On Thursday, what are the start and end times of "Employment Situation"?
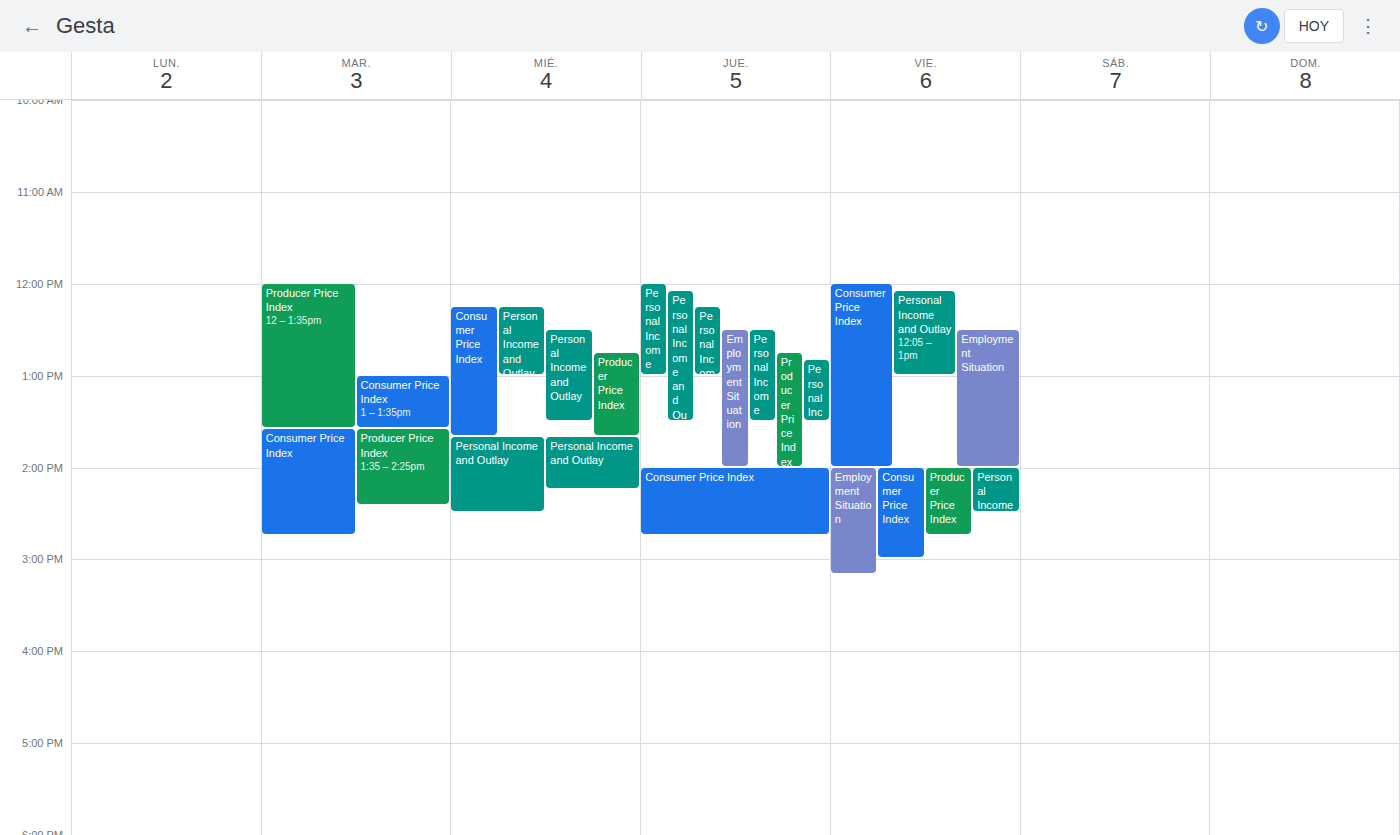
12:30 PM to 2:00 PM